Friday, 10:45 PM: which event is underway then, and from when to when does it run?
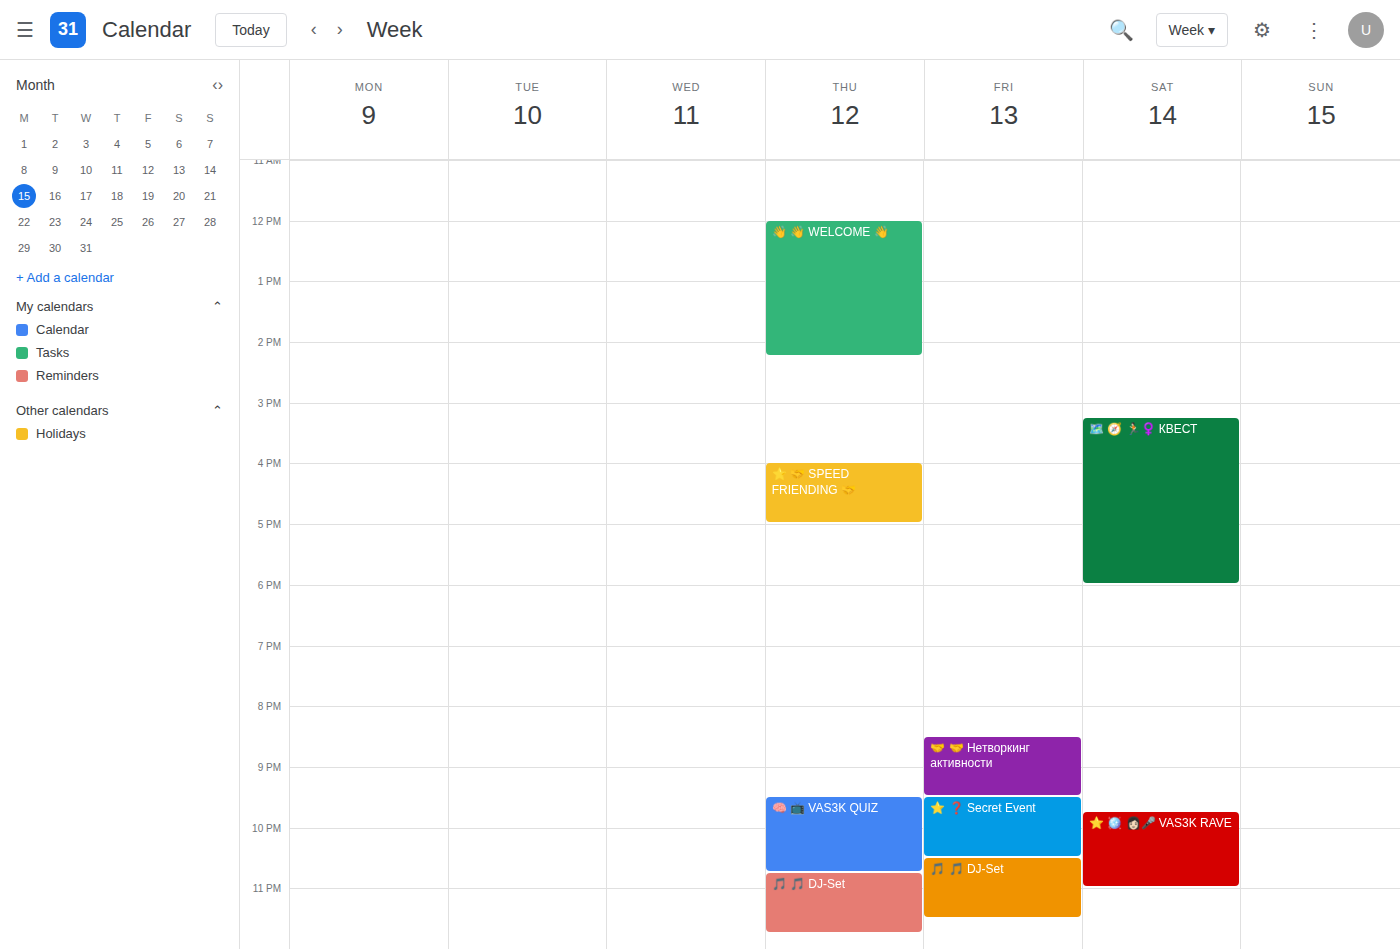
"🎵 🎵 DJ-Set", 10:30 PM to 11:30 PM